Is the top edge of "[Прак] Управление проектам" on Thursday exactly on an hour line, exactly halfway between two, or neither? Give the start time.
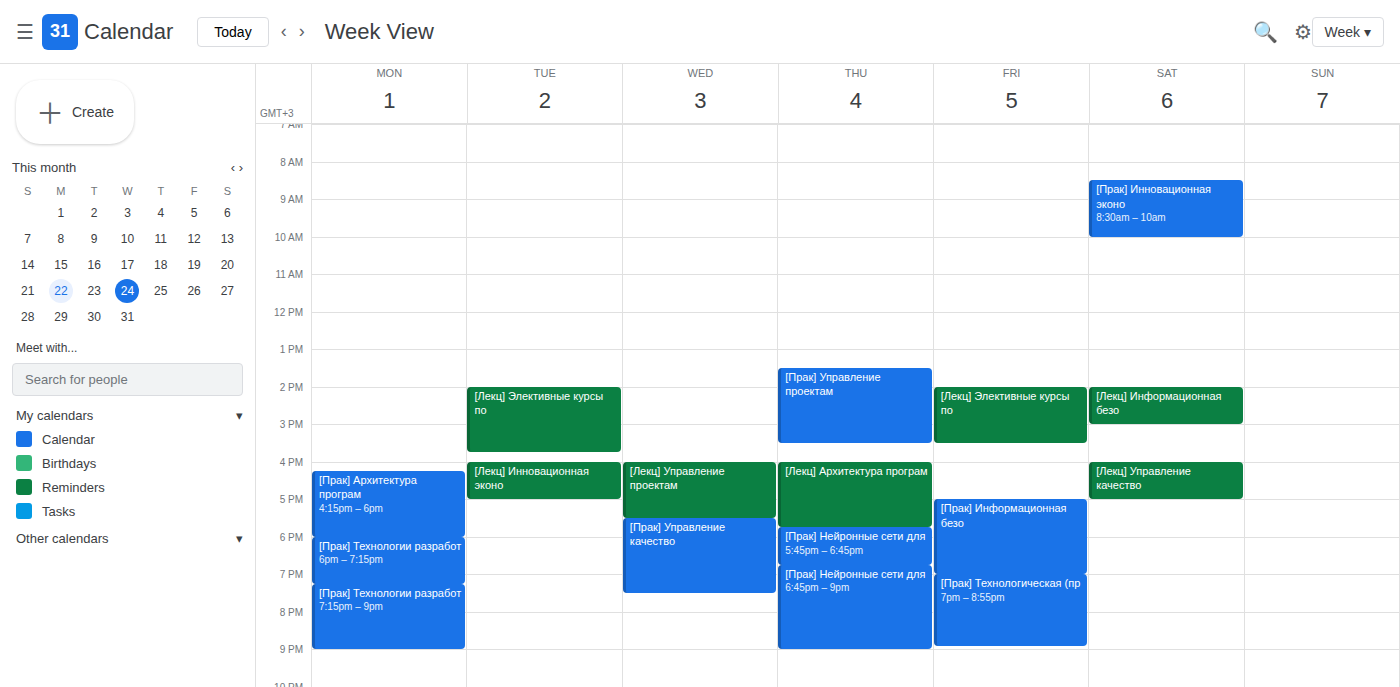
1:30 PM -- halfway between the 1 PM and 2 PM lines.